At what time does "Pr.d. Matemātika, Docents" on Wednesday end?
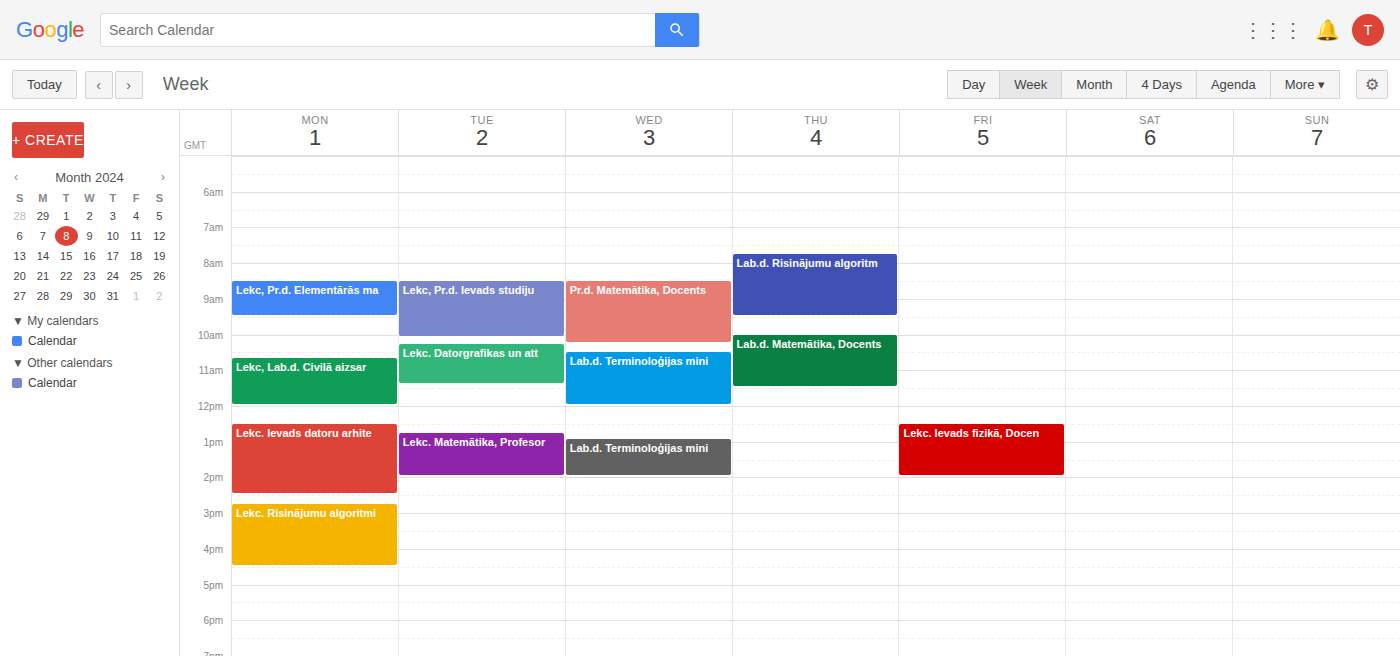
10:15 AM